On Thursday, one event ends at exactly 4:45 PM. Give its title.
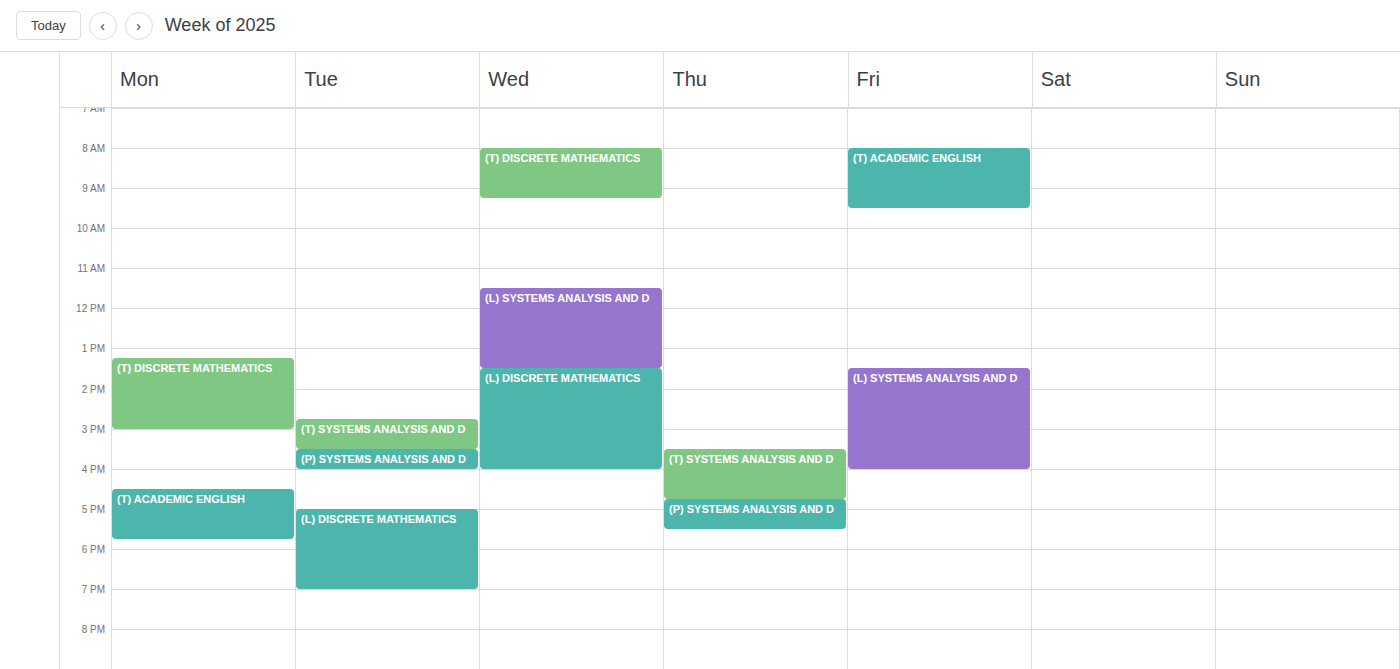
"(T) SYSTEMS ANALYSIS AND D"